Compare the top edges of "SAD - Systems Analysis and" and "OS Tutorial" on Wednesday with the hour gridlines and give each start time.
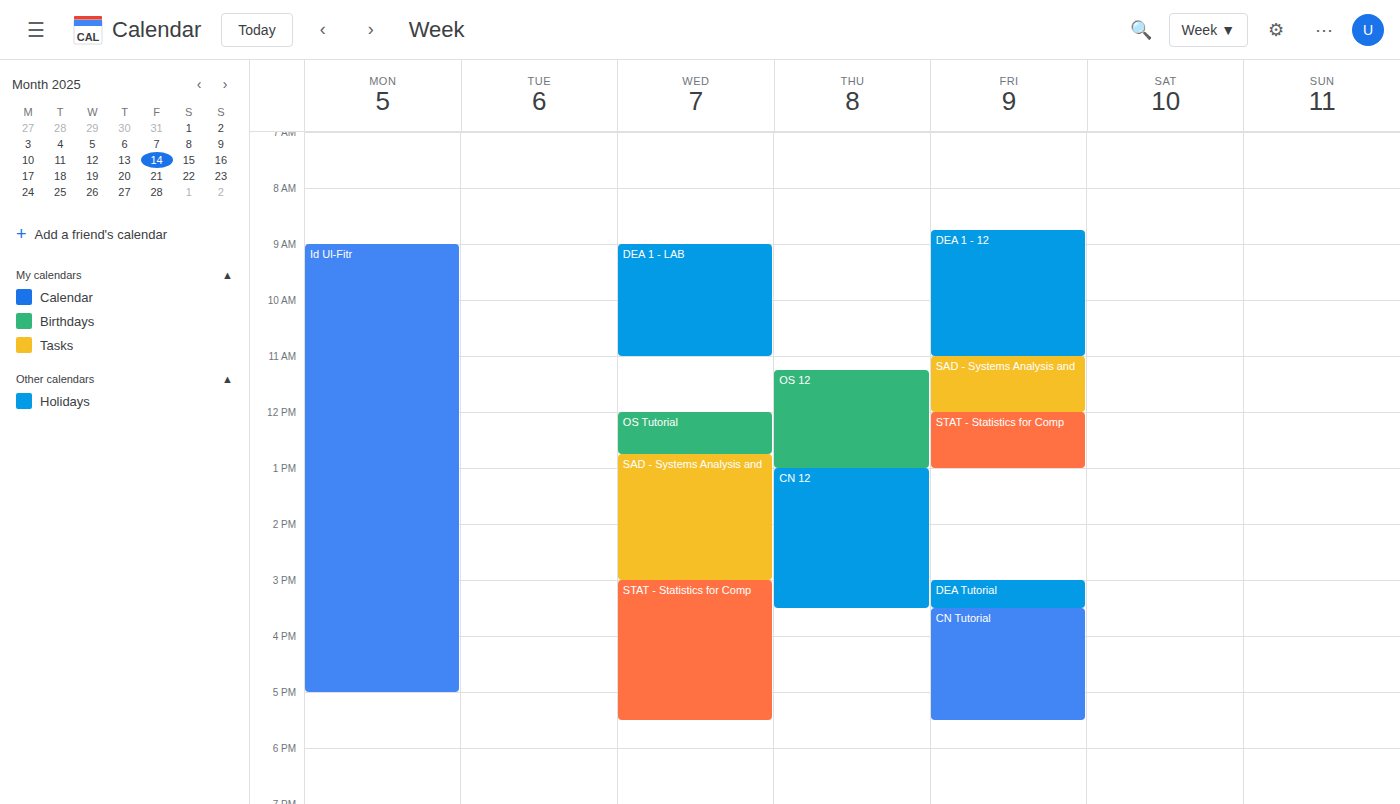
"SAD - Systems Analysis and": 12:45 PM, neither: three quarters of the way from the 12 PM line to the 1 PM line. "OS Tutorial": 12:00 PM, exactly on the 12 PM line.